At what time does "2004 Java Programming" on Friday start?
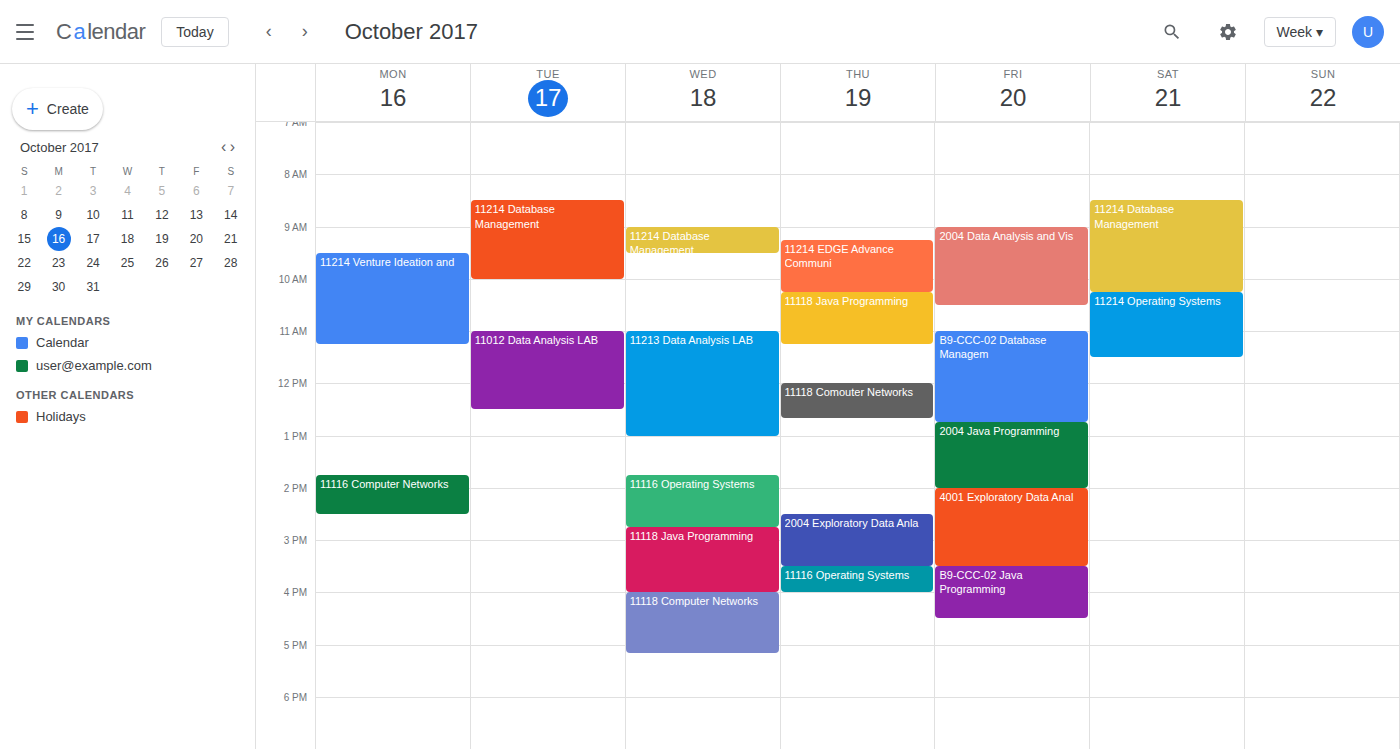
12:45 PM